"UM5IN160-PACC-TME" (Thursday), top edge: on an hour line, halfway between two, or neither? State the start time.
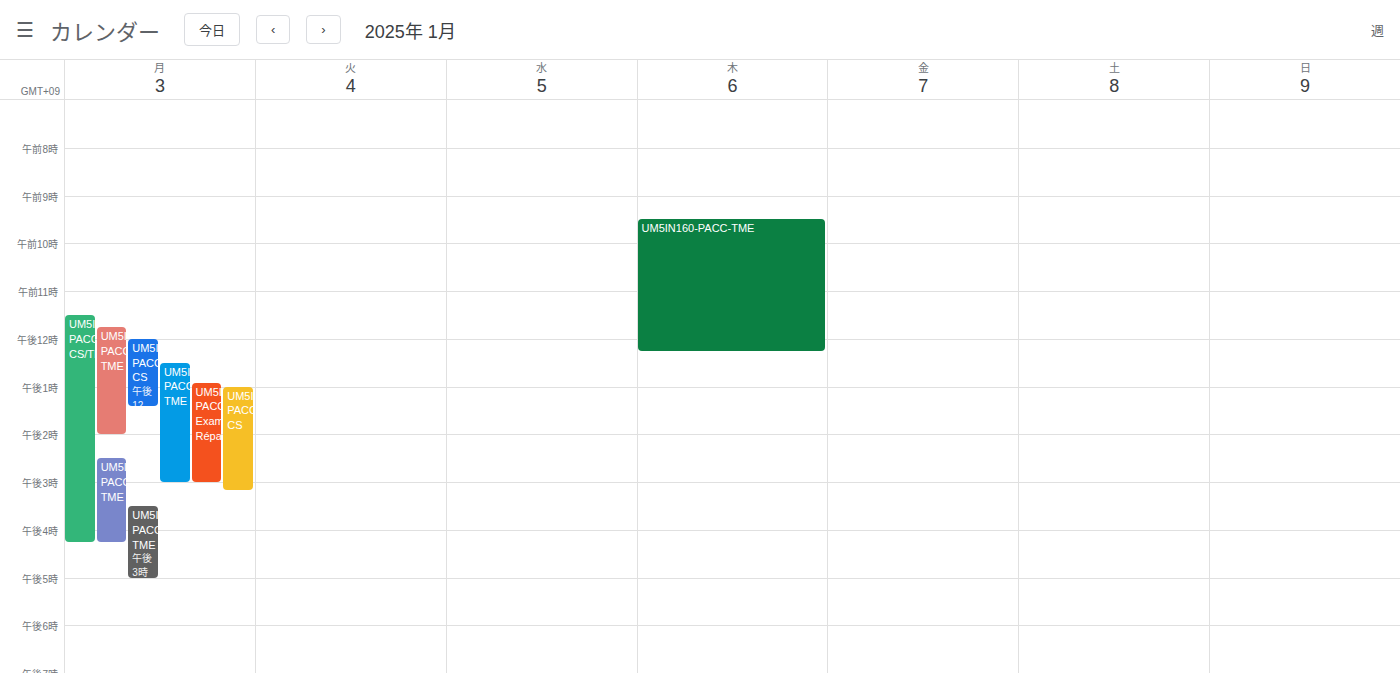
9:30 AM -- halfway between the 9 AM and 10 AM lines.